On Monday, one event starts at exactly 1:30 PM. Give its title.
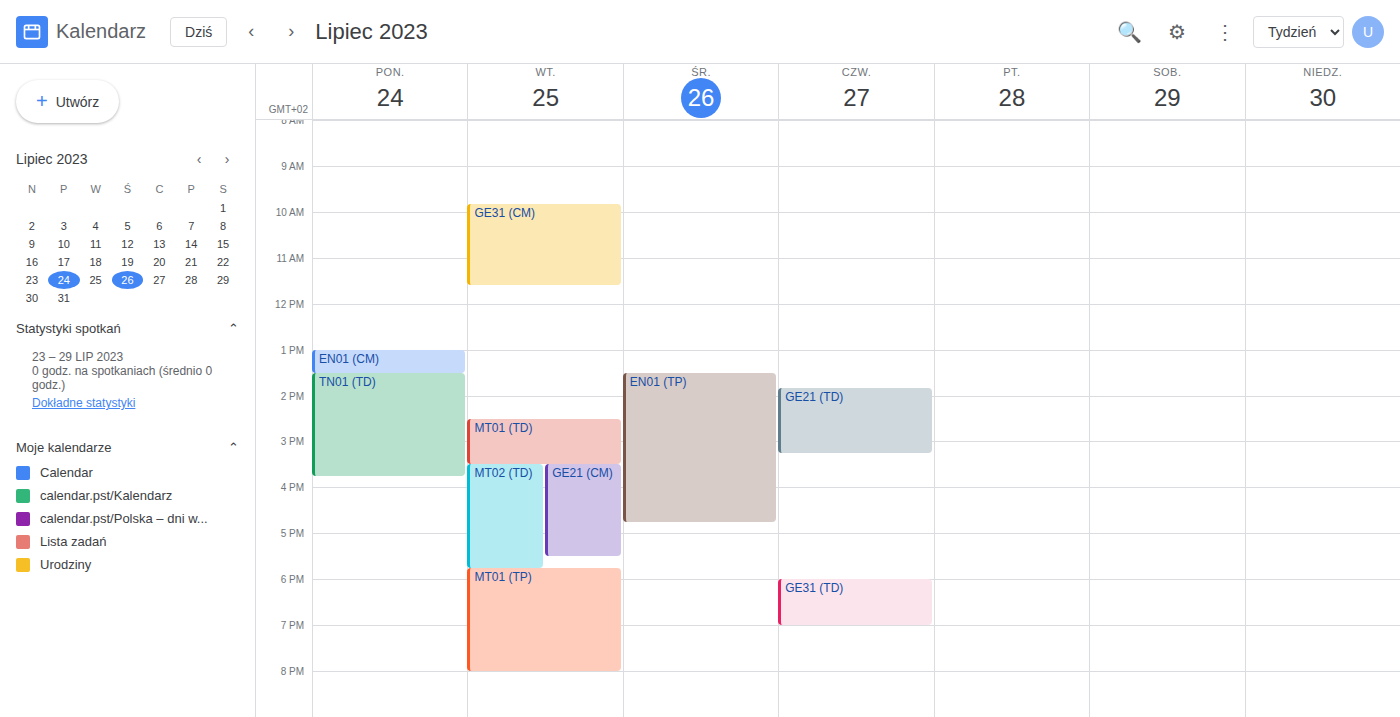
"TN01 (TD)"